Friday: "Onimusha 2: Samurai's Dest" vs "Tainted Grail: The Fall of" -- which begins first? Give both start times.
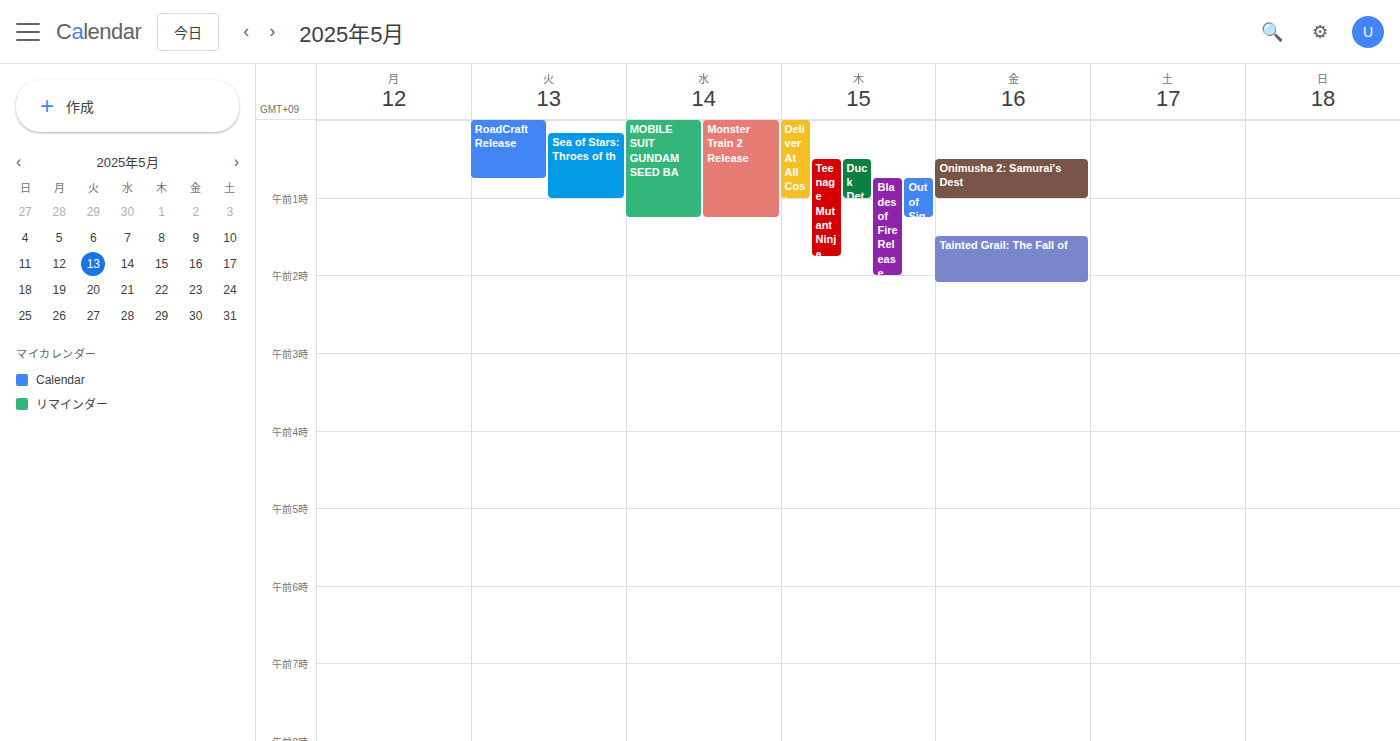
"Onimusha 2: Samurai's Dest" 12:30 AM; "Tainted Grail: The Fall of" 1:30 AM.